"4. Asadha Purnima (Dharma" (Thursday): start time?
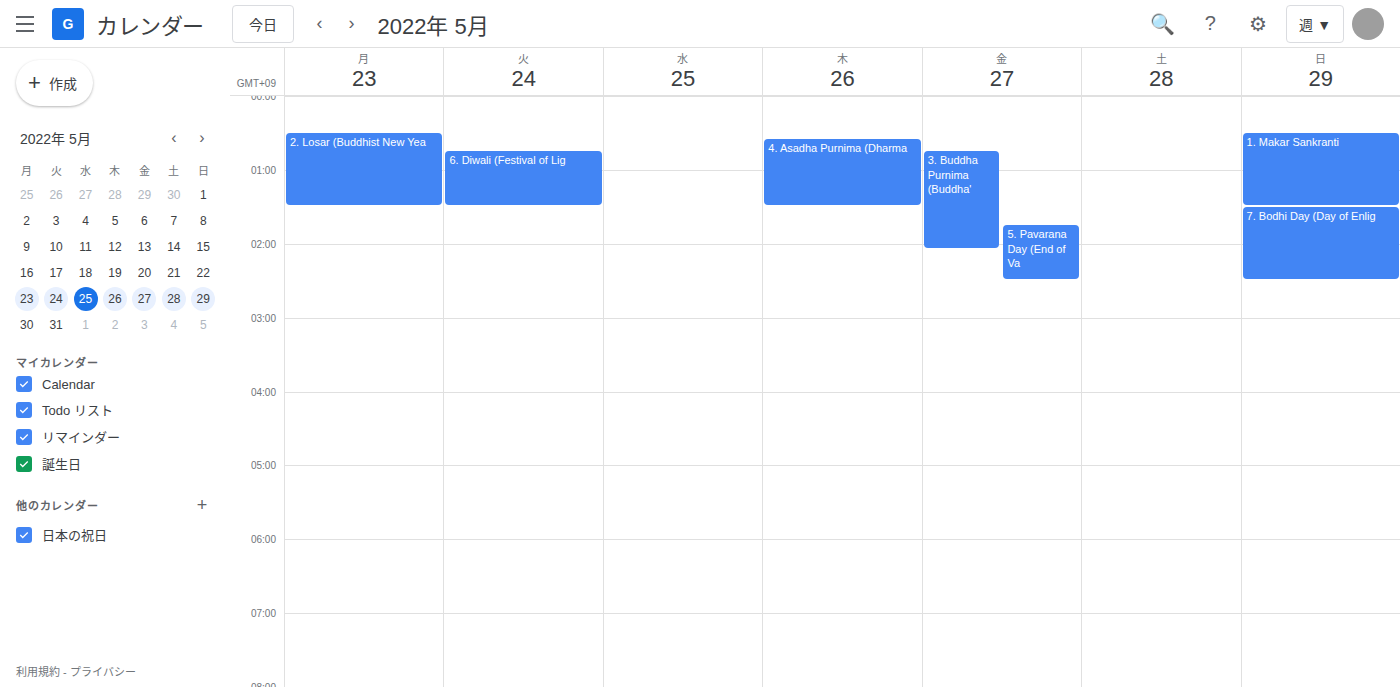
12:35 AM